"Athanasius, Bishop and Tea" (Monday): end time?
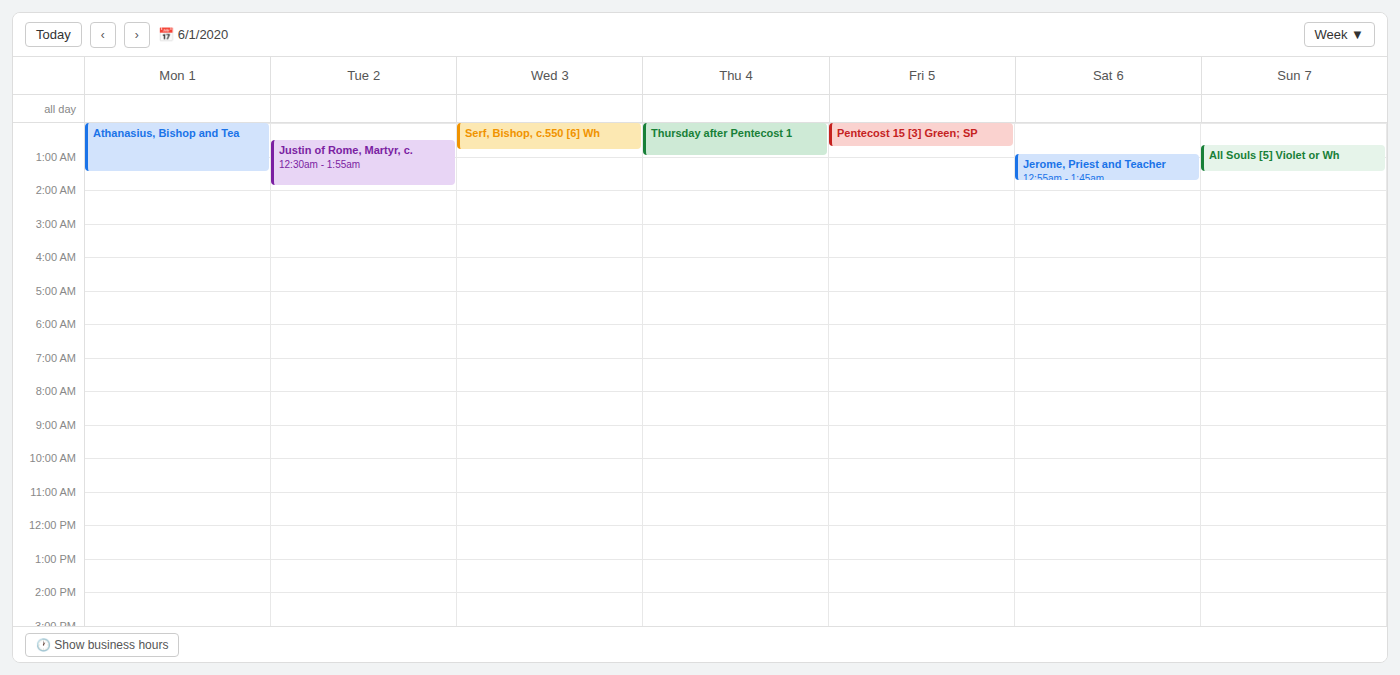
1:30 AM